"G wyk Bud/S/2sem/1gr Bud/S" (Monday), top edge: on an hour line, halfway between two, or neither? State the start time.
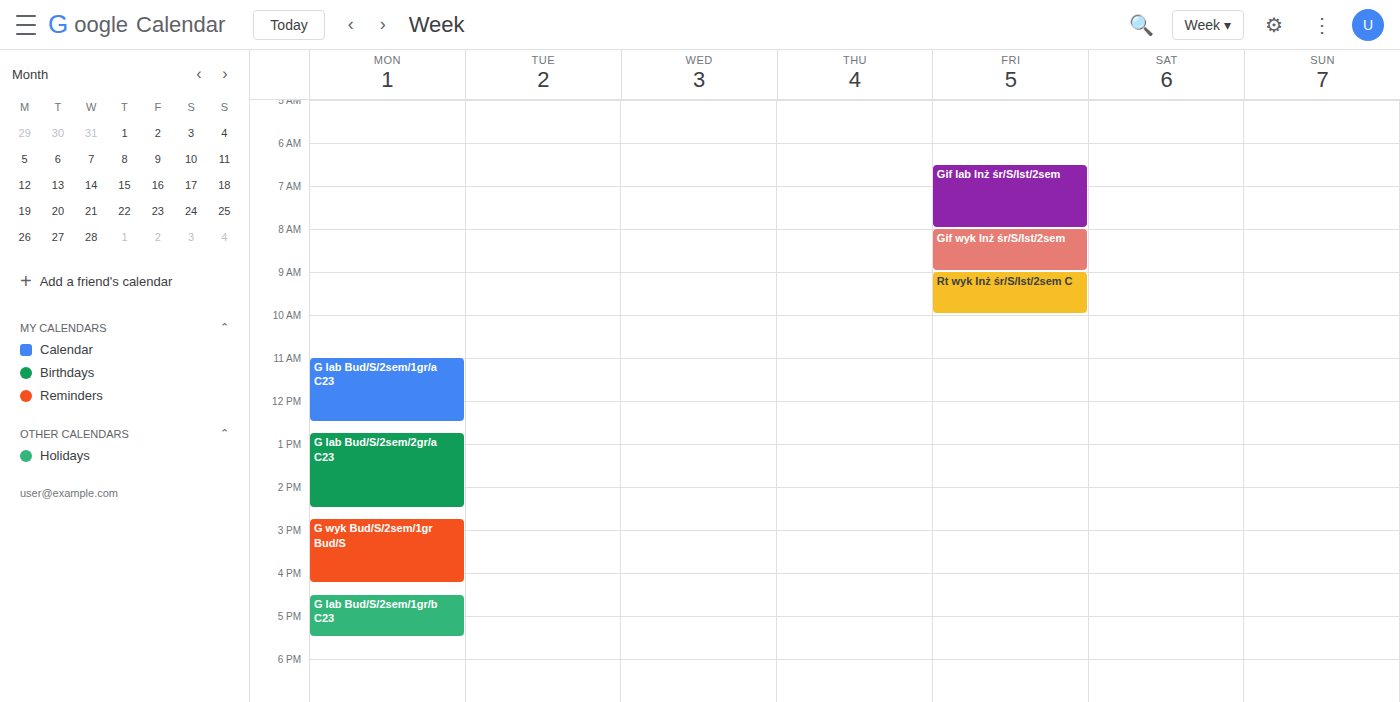
2:45 PM -- neither: three quarters of the way from the 2 PM line to the 3 PM line.